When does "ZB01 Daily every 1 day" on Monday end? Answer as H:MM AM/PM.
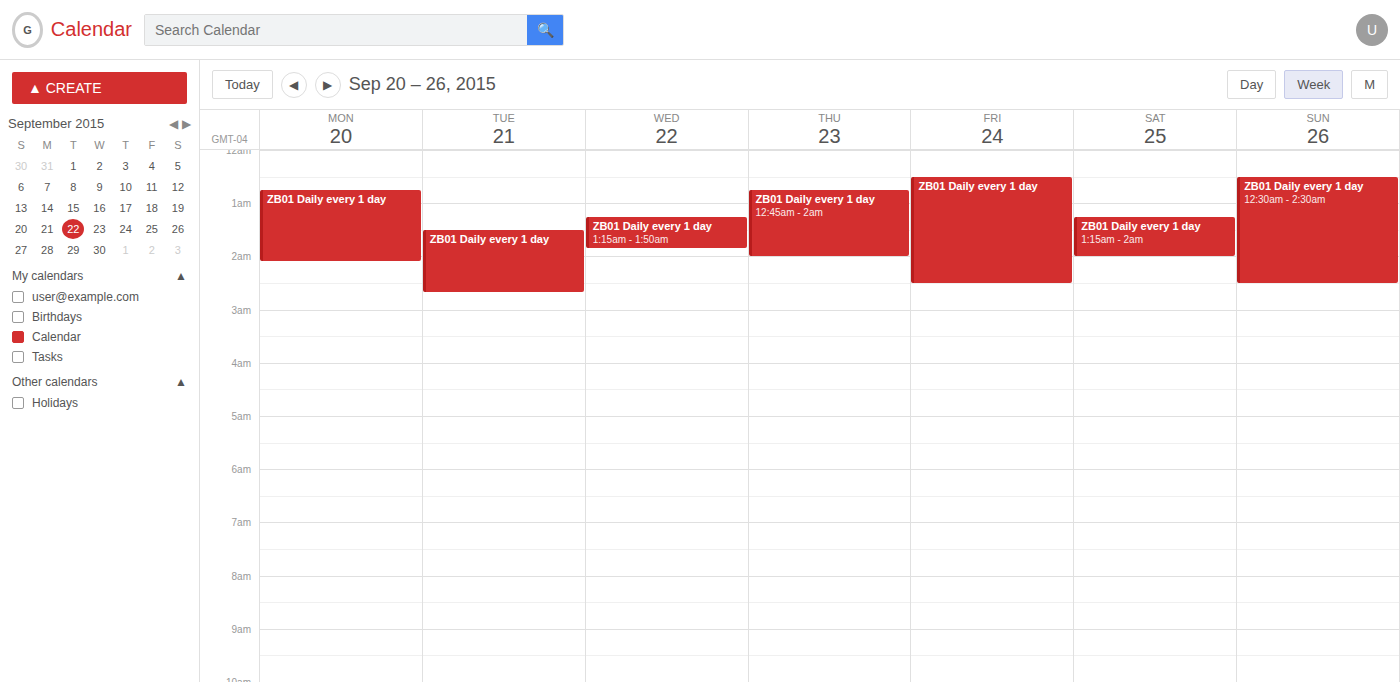
2:05 AM